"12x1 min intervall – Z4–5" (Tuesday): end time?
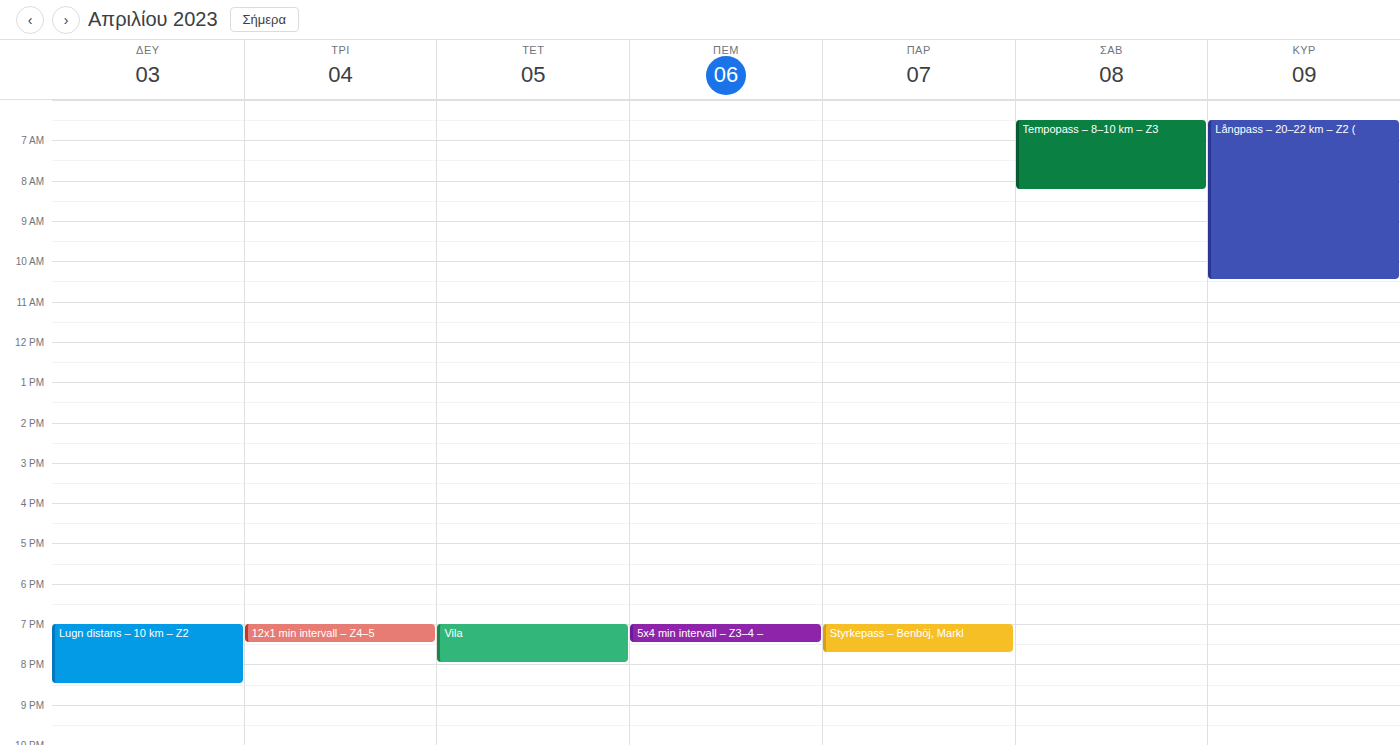
7:30 PM